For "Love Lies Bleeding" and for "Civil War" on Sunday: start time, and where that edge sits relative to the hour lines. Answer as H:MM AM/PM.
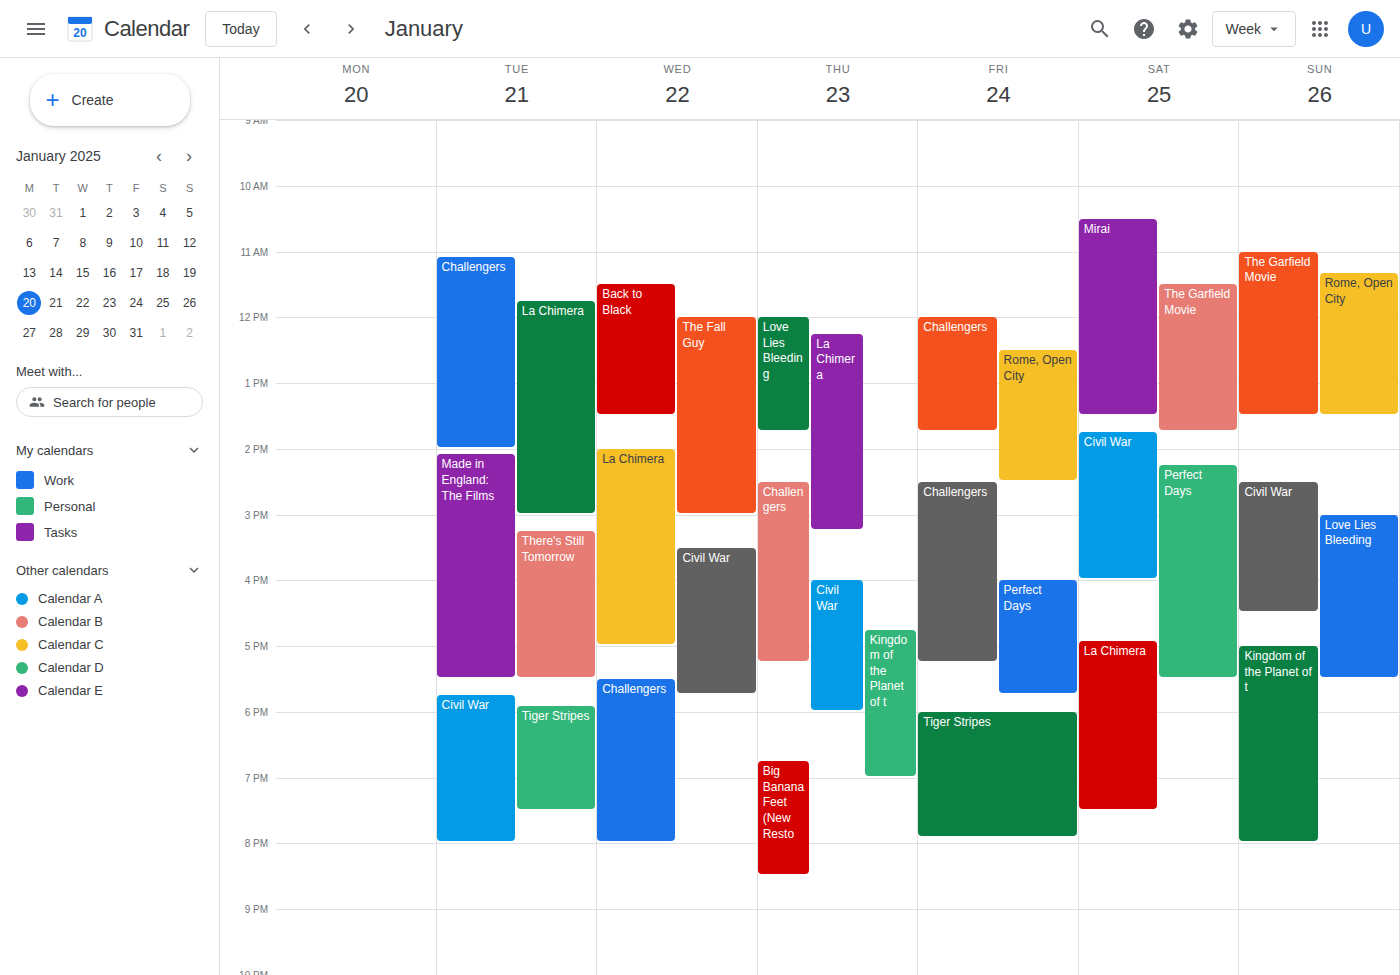
"Love Lies Bleeding": 3:00 PM, exactly on the 3 PM line. "Civil War": 2:30 PM, halfway between the 2 PM and 3 PM lines.